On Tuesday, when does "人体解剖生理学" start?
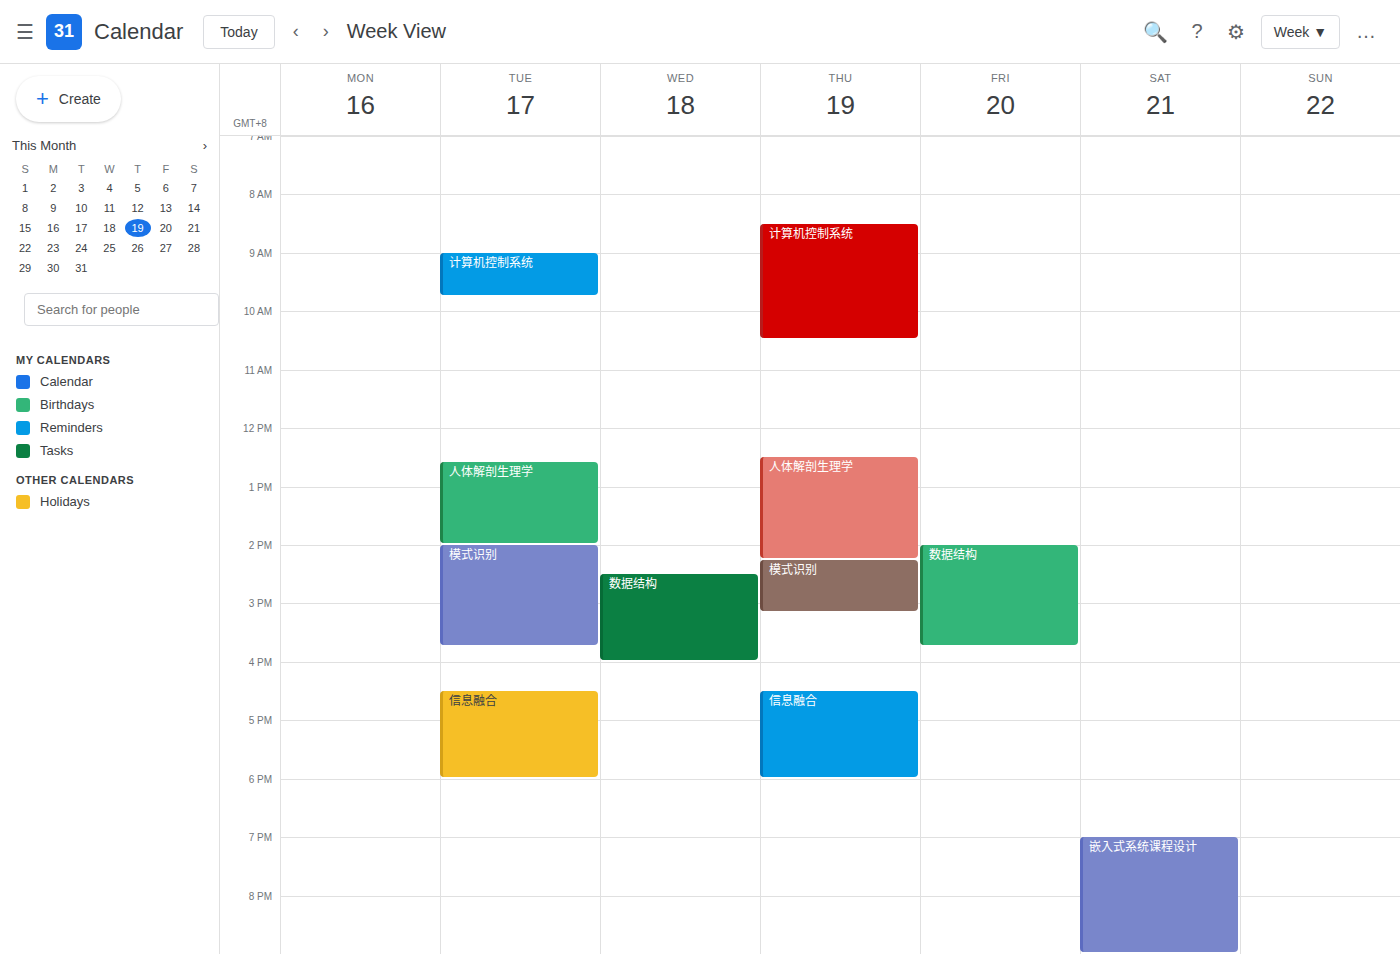
12:35 PM